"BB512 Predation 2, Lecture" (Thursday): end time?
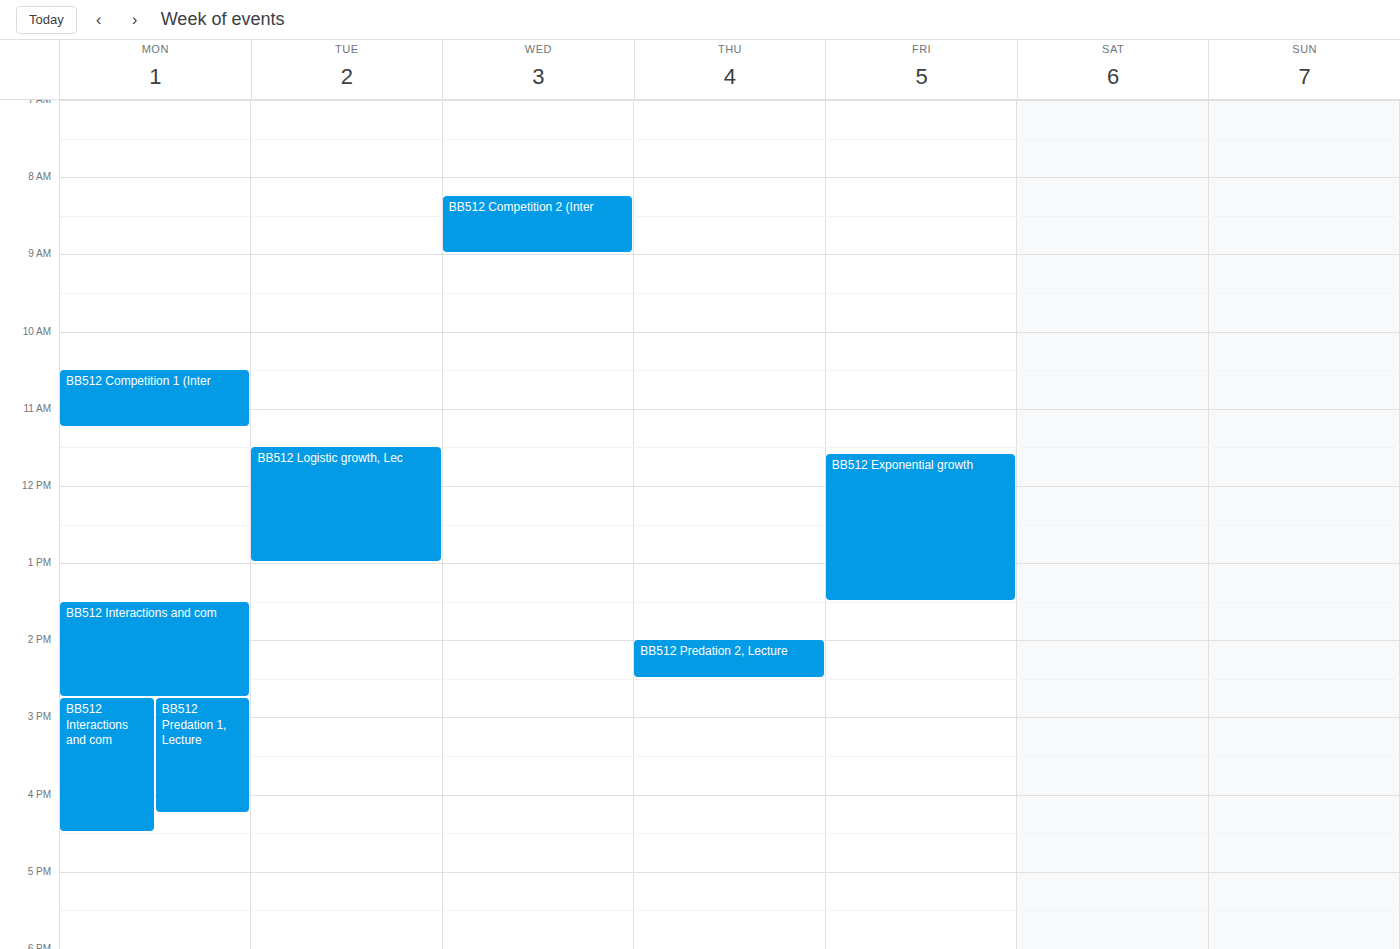
2:30 PM